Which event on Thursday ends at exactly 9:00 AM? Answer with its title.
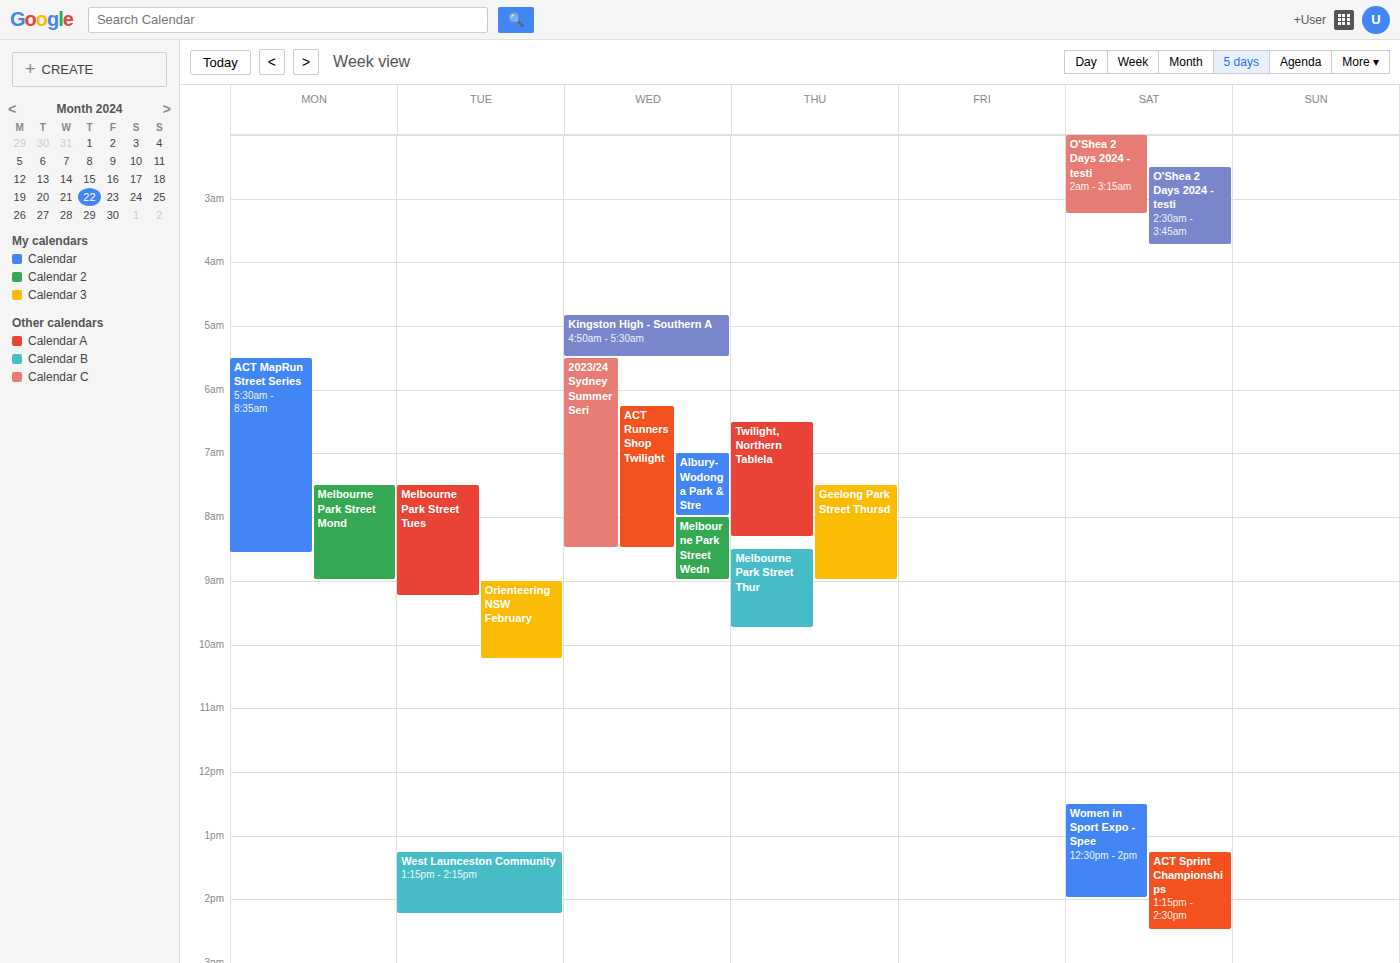
"Geelong Park Street Thursd"